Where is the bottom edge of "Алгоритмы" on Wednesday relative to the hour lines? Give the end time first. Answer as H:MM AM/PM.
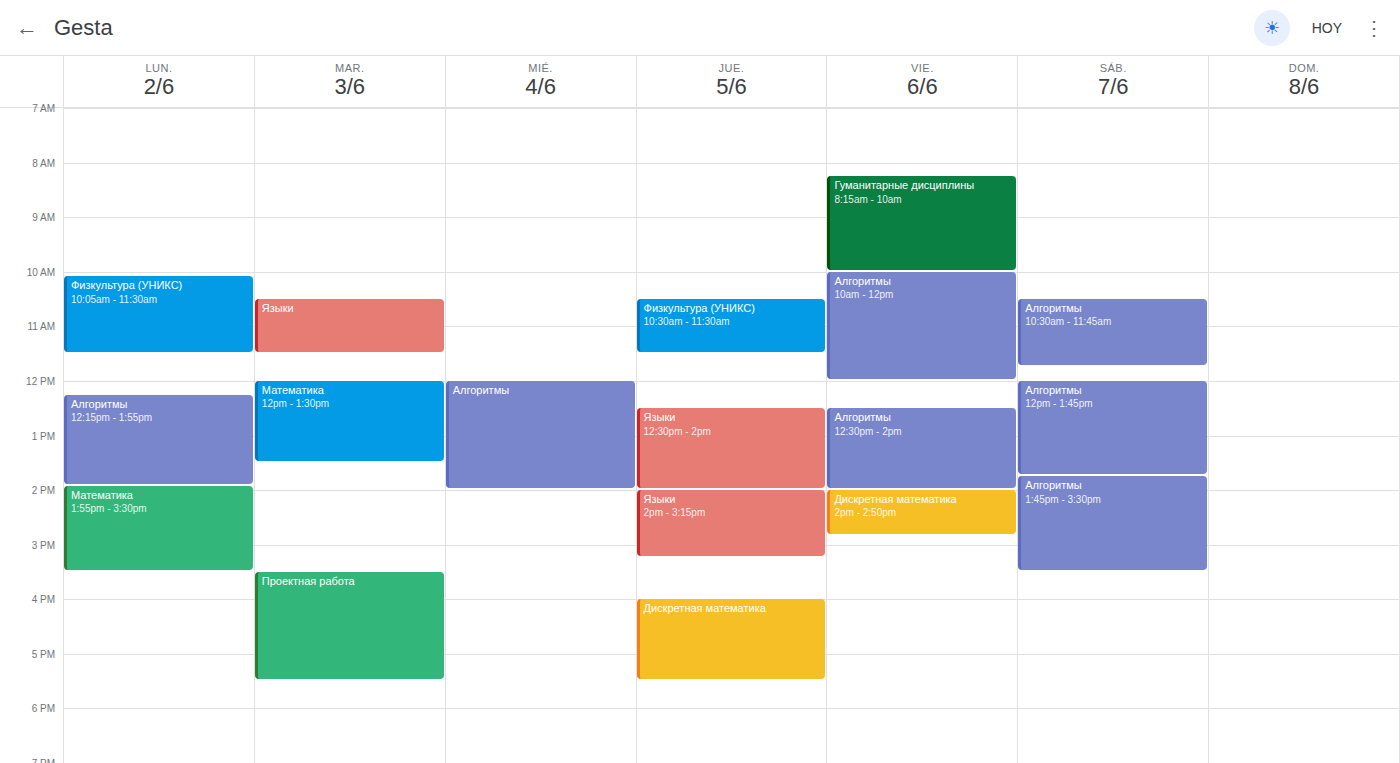
2:00 PM -- exactly on the 2 PM line.